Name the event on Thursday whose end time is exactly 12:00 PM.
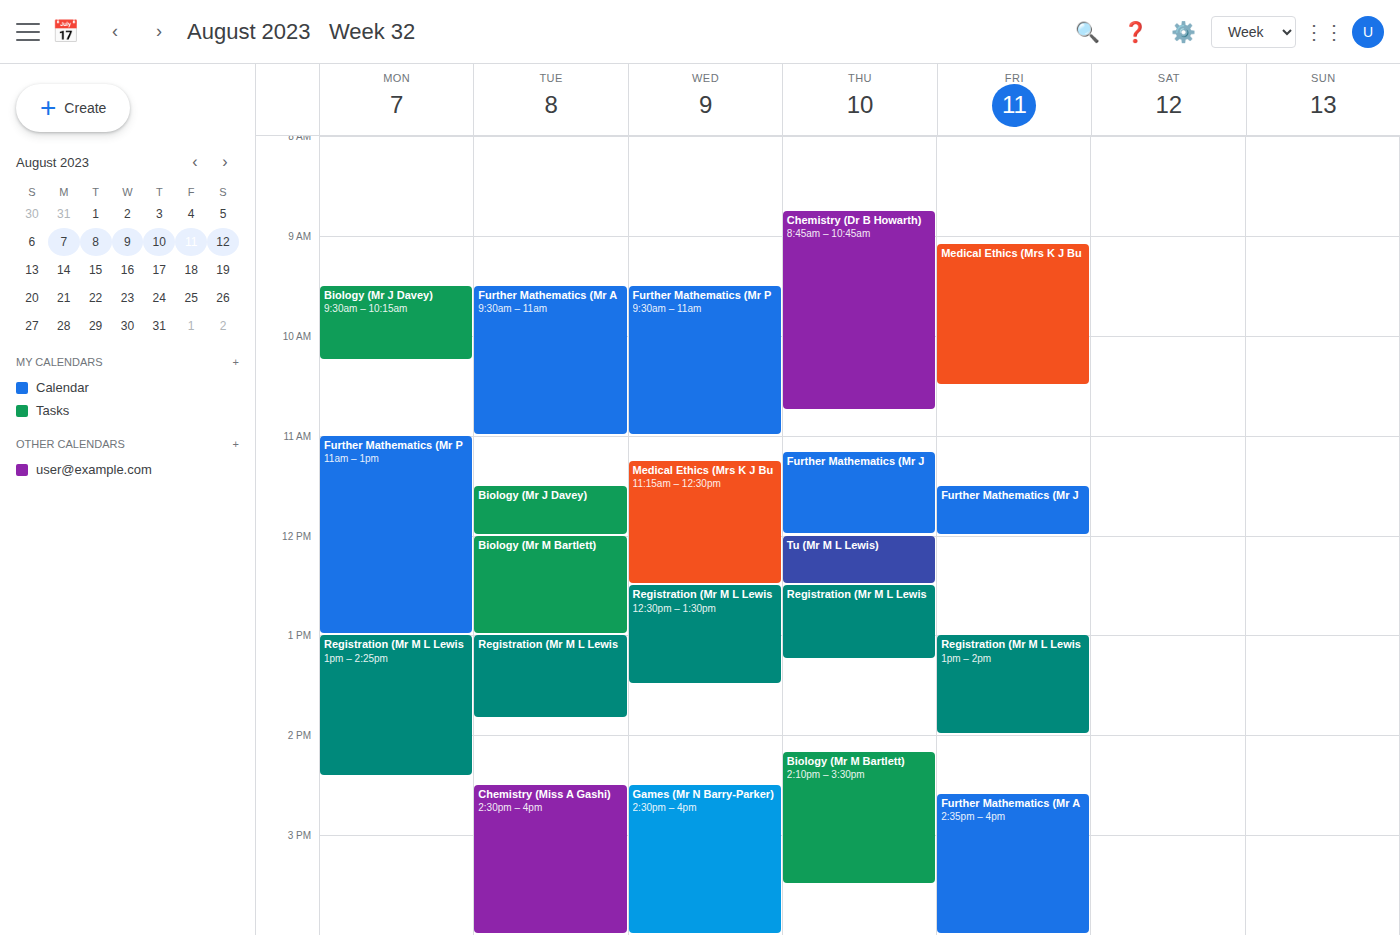
"Further Mathematics (Mr J"